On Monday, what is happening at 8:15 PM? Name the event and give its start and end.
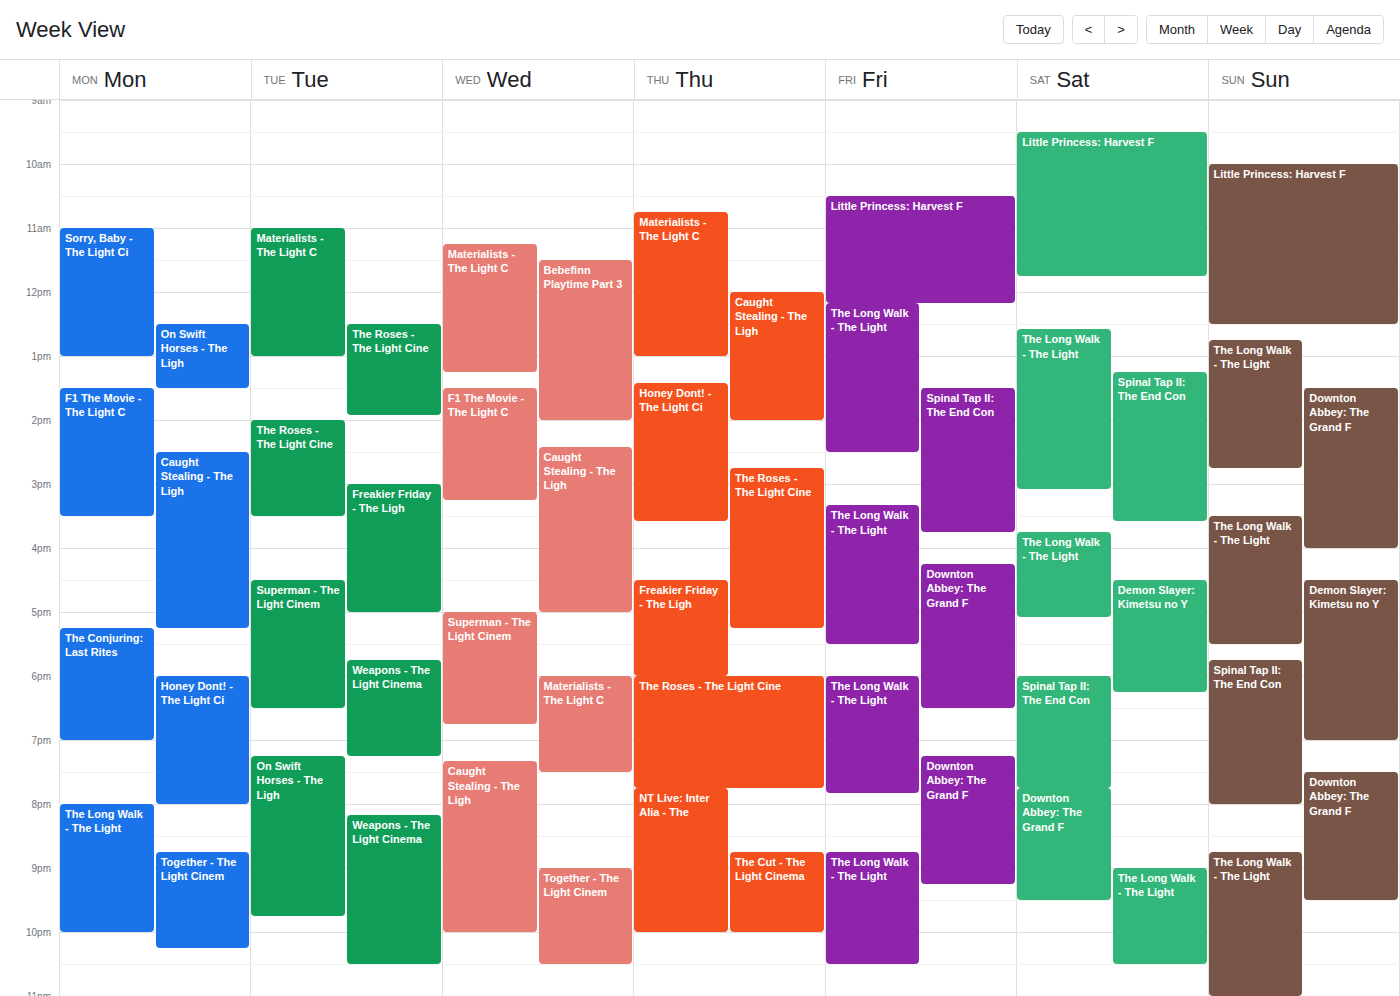
"The Long Walk - The Light", 8:00 PM to 10:00 PM